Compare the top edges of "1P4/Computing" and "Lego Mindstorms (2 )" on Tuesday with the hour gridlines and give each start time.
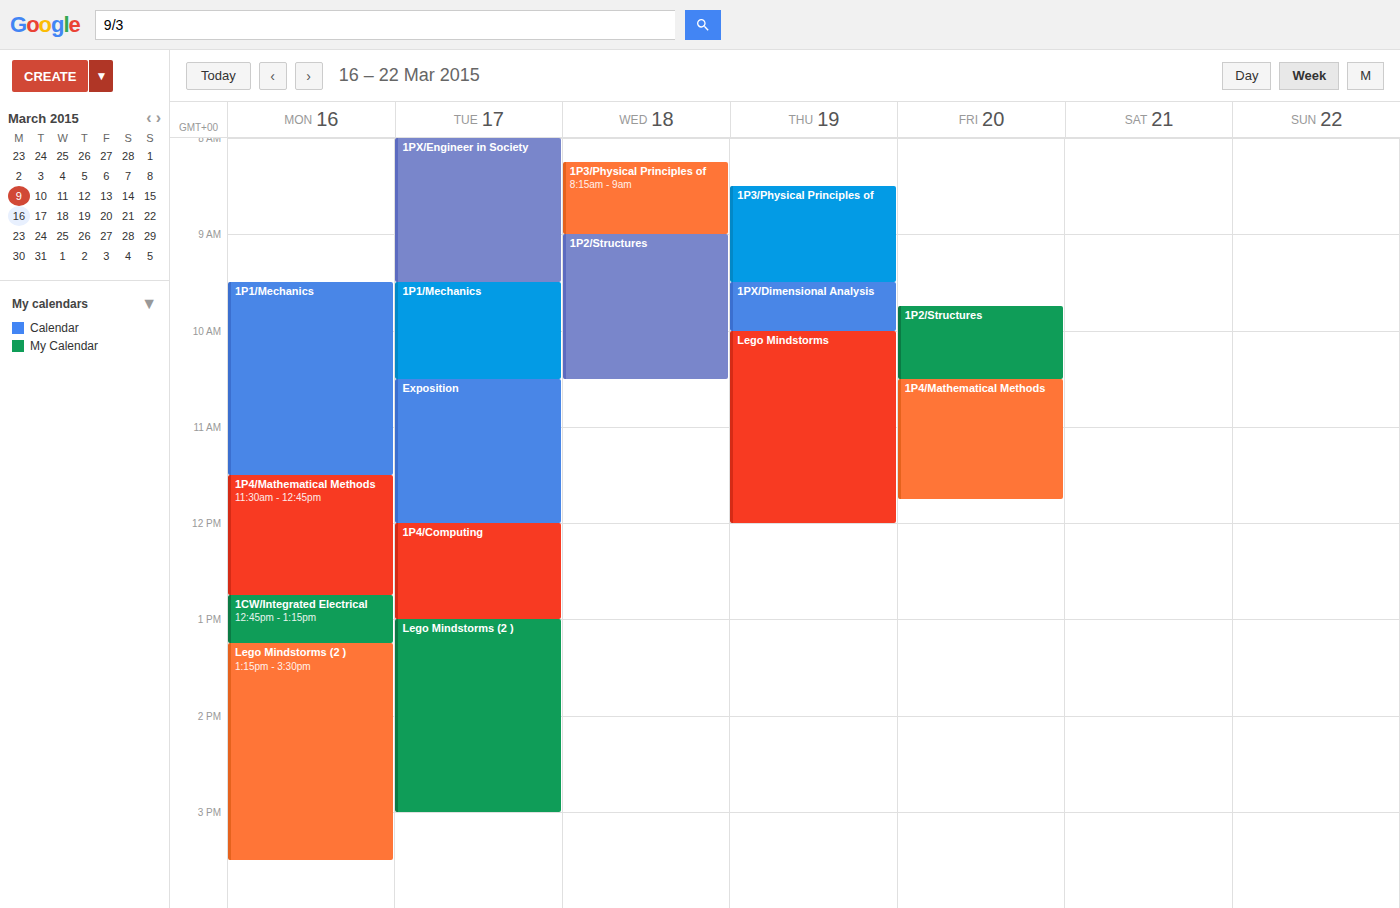
"1P4/Computing": 12:00 PM, exactly on the 12 PM line. "Lego Mindstorms (2 )": 1:00 PM, exactly on the 1 PM line.